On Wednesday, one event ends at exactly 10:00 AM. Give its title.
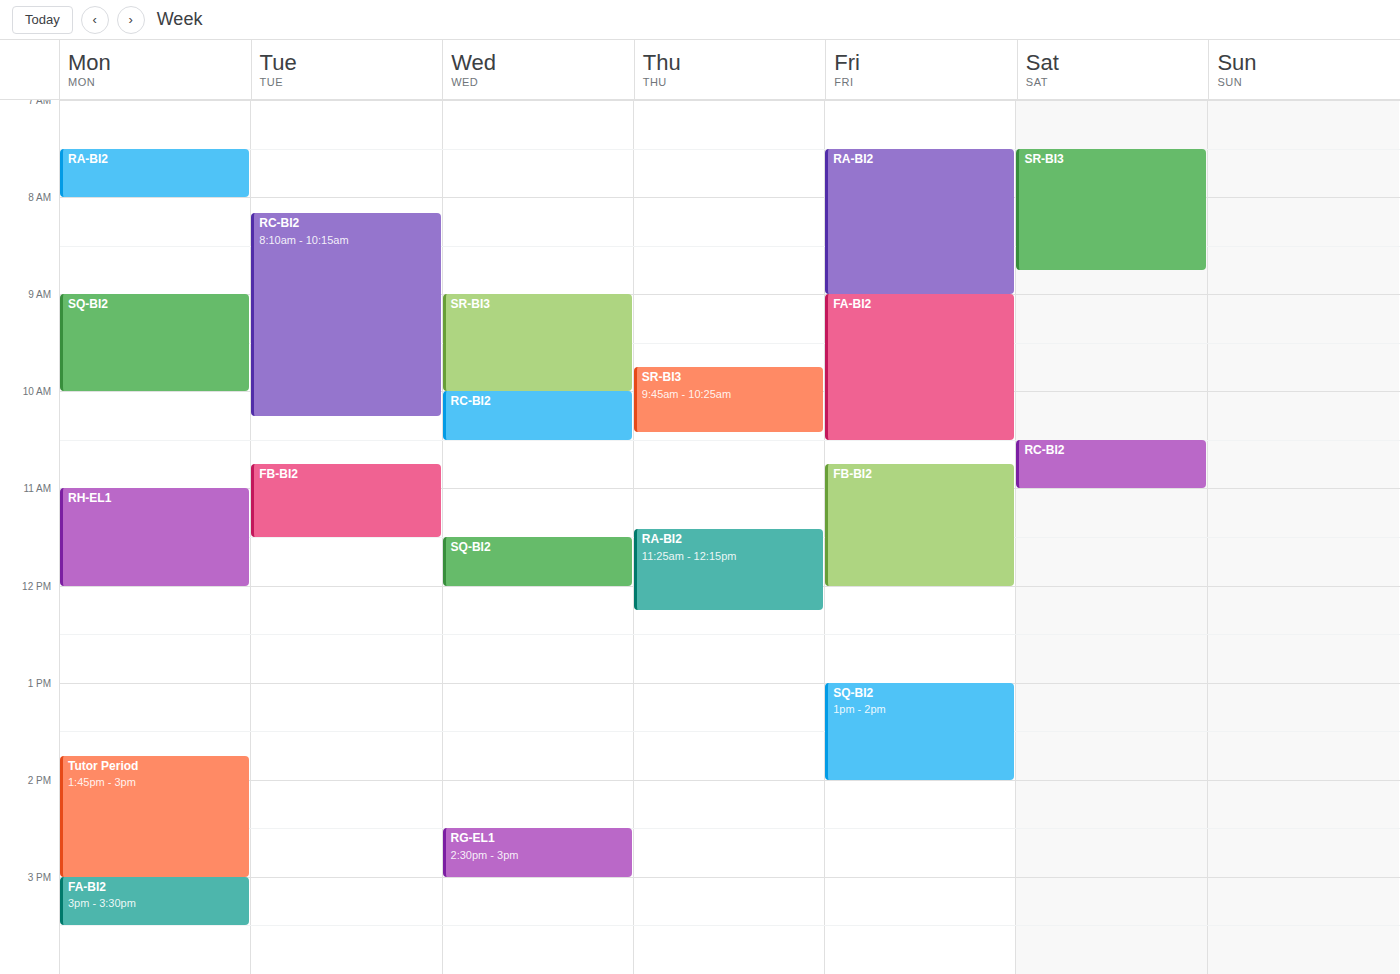
"SR-BI3"